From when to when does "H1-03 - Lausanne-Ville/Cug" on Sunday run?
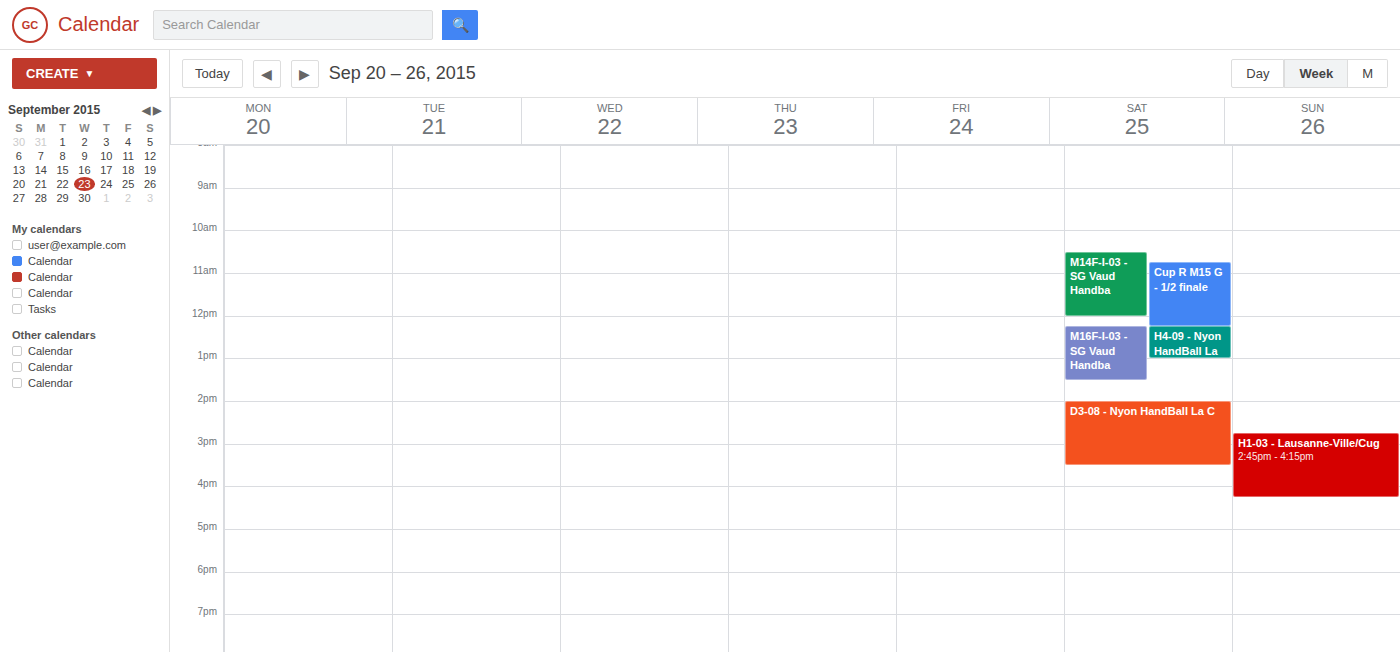
2:45 PM to 4:15 PM